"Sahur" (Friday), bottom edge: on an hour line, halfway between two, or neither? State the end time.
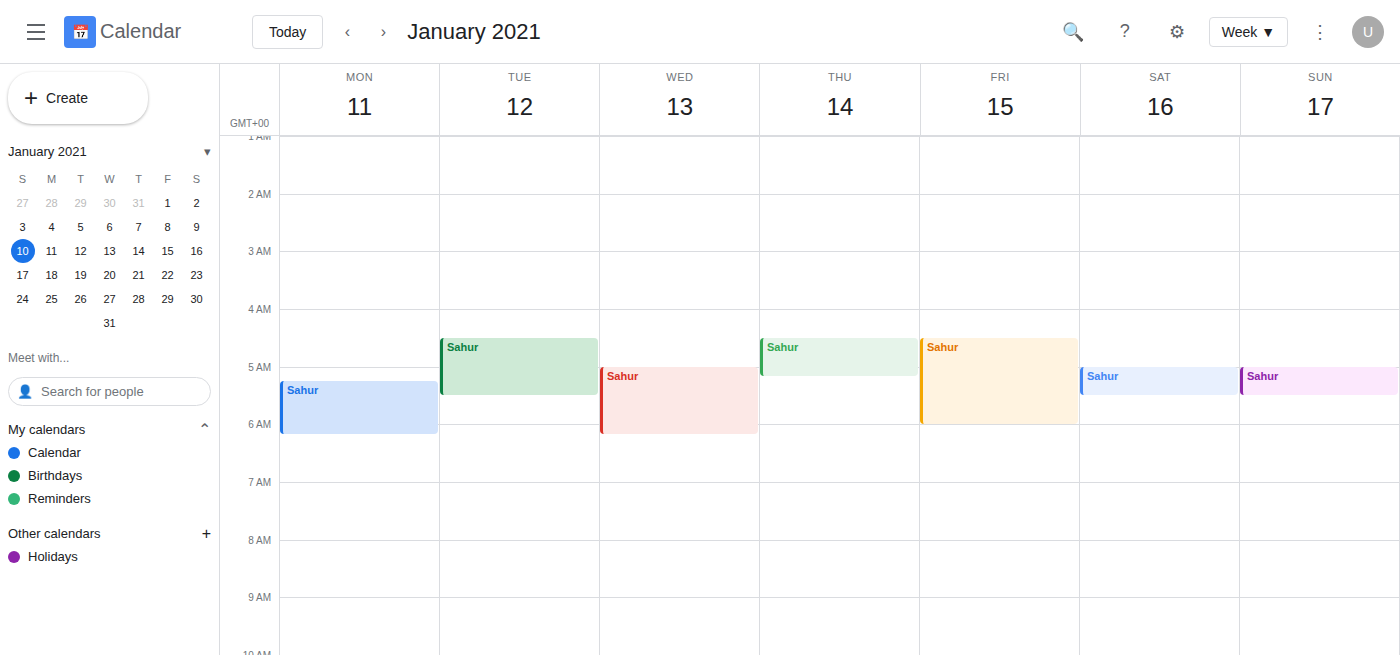
6:00 AM -- exactly on the 6 AM line.